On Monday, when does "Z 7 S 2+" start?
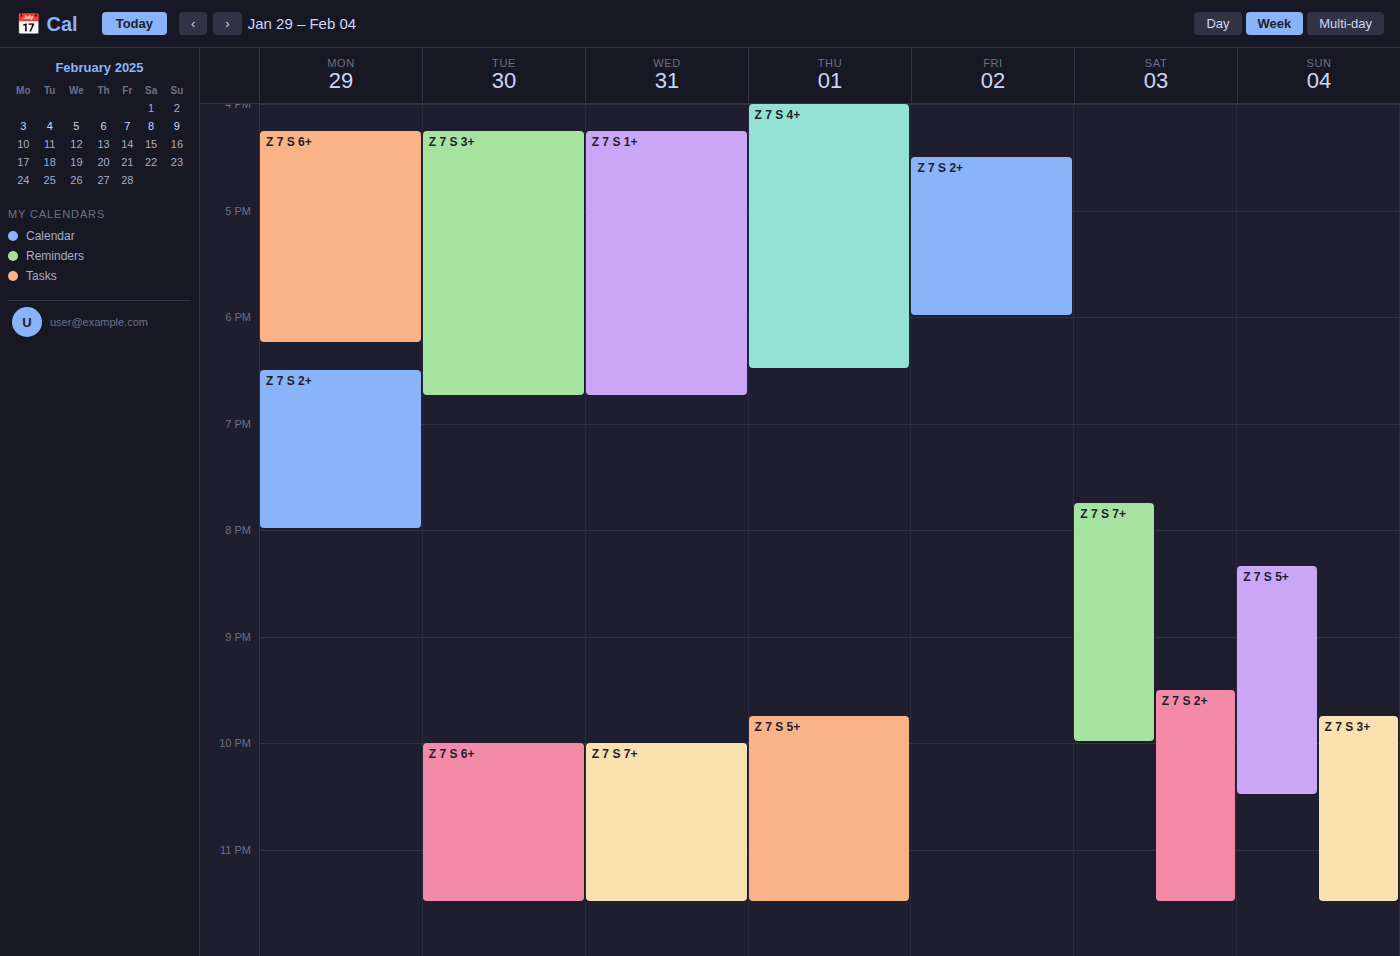
6:30 PM